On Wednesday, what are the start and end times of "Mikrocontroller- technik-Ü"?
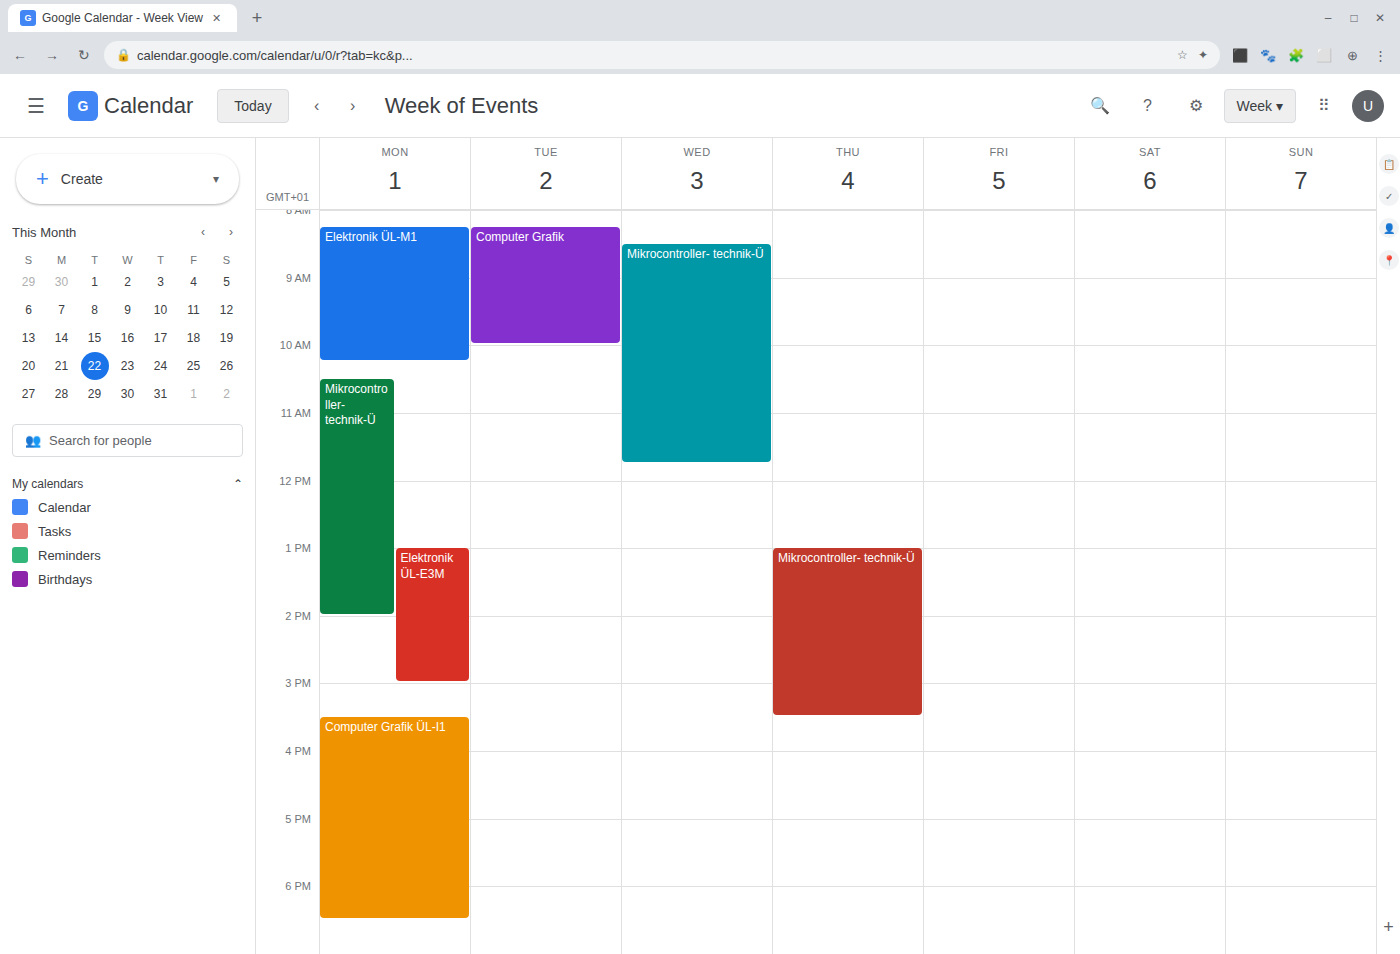
8:30 AM to 11:45 AM